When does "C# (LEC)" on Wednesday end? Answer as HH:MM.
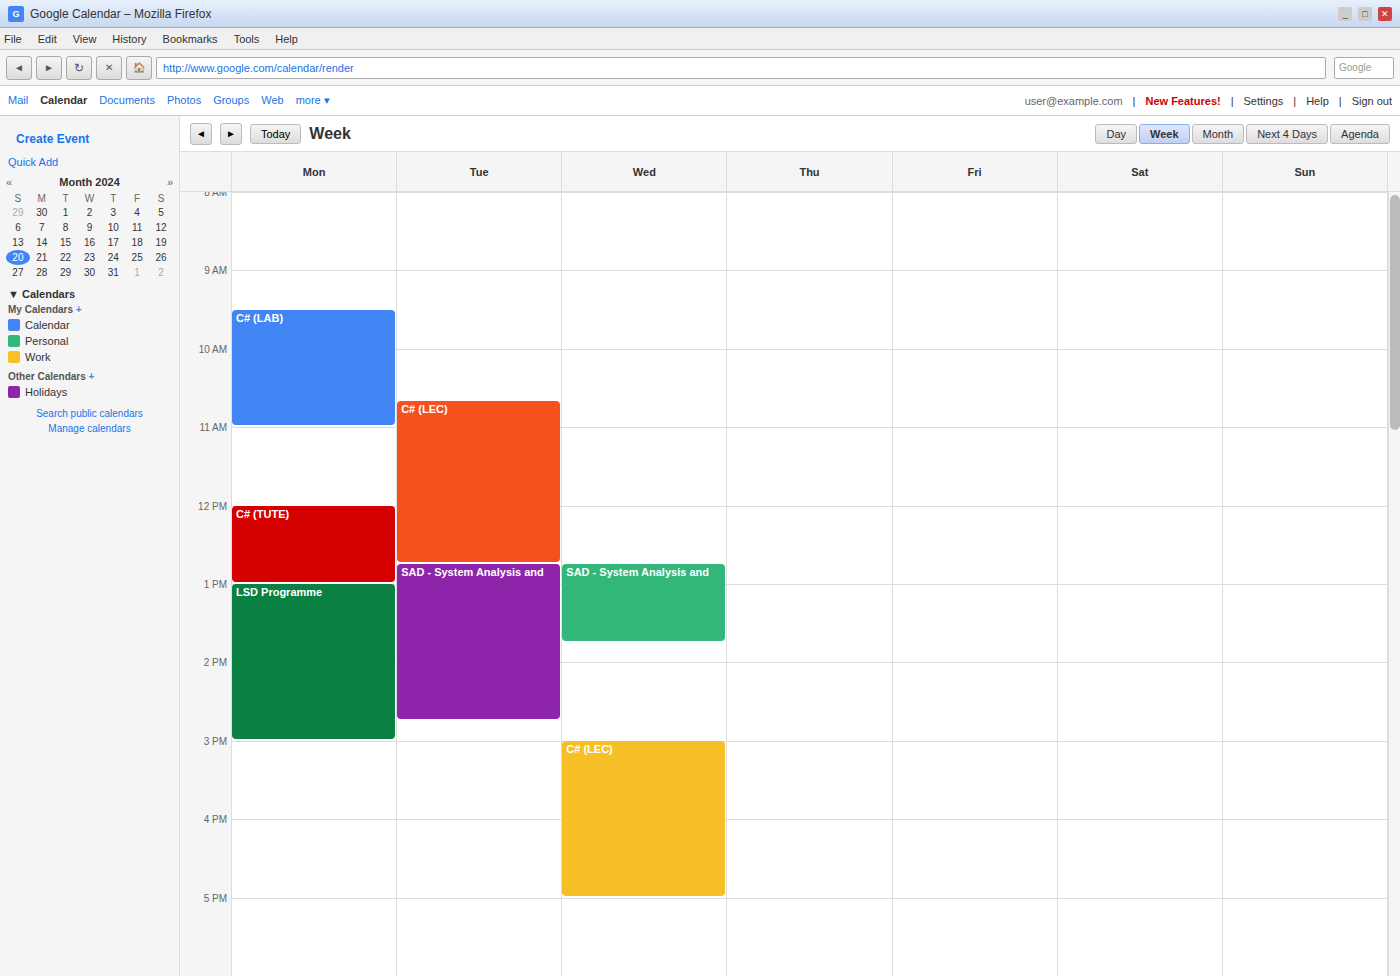
17:00